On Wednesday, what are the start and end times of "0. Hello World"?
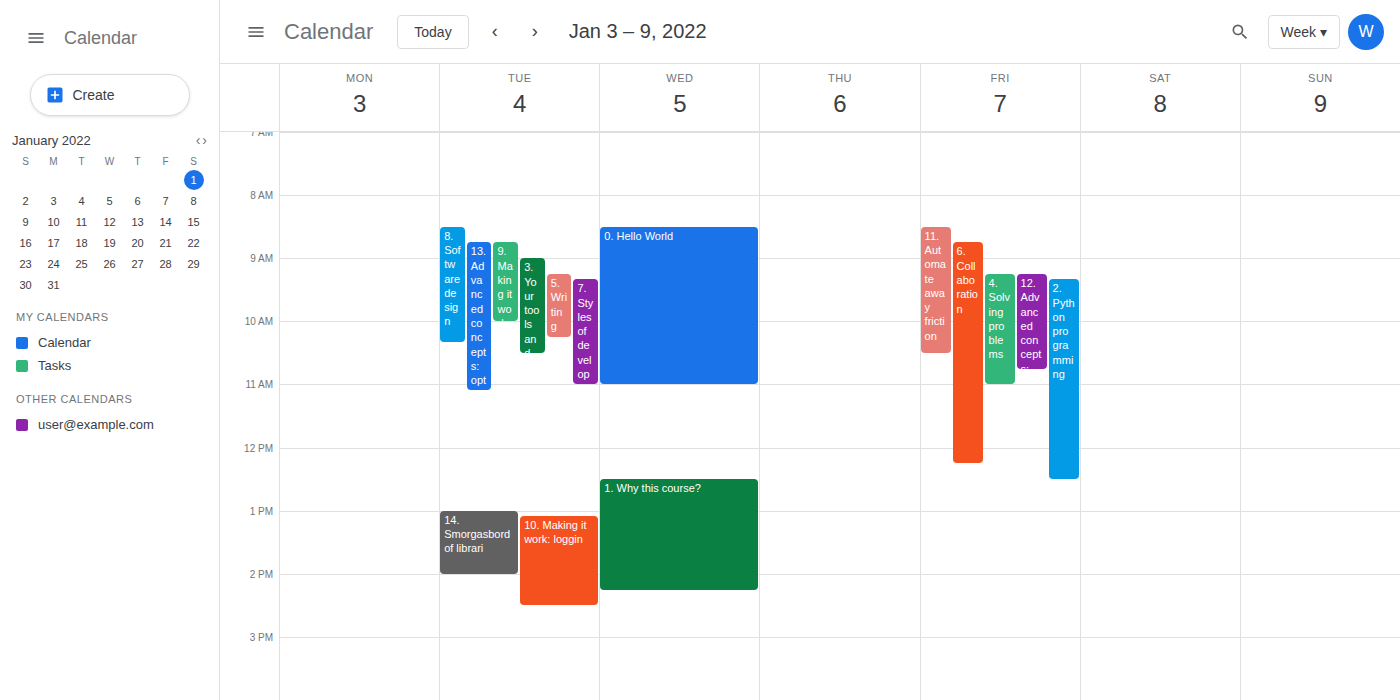
8:30 AM to 11:00 AM